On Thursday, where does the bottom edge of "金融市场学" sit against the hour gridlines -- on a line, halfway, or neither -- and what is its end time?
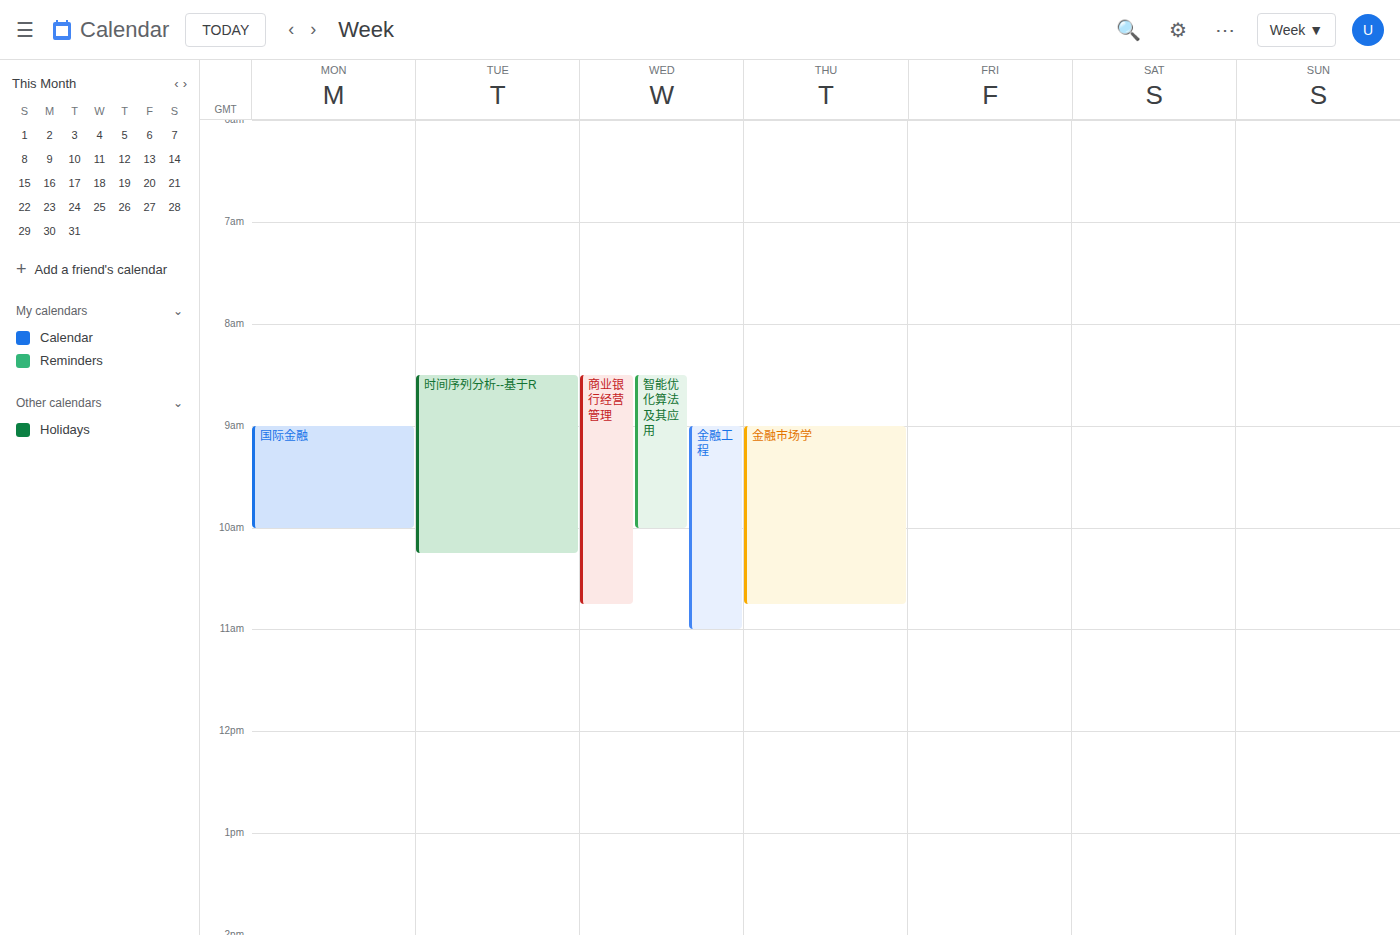
10:45 -- neither: three quarters of the way from the 10:00 line to the 11:00 line.